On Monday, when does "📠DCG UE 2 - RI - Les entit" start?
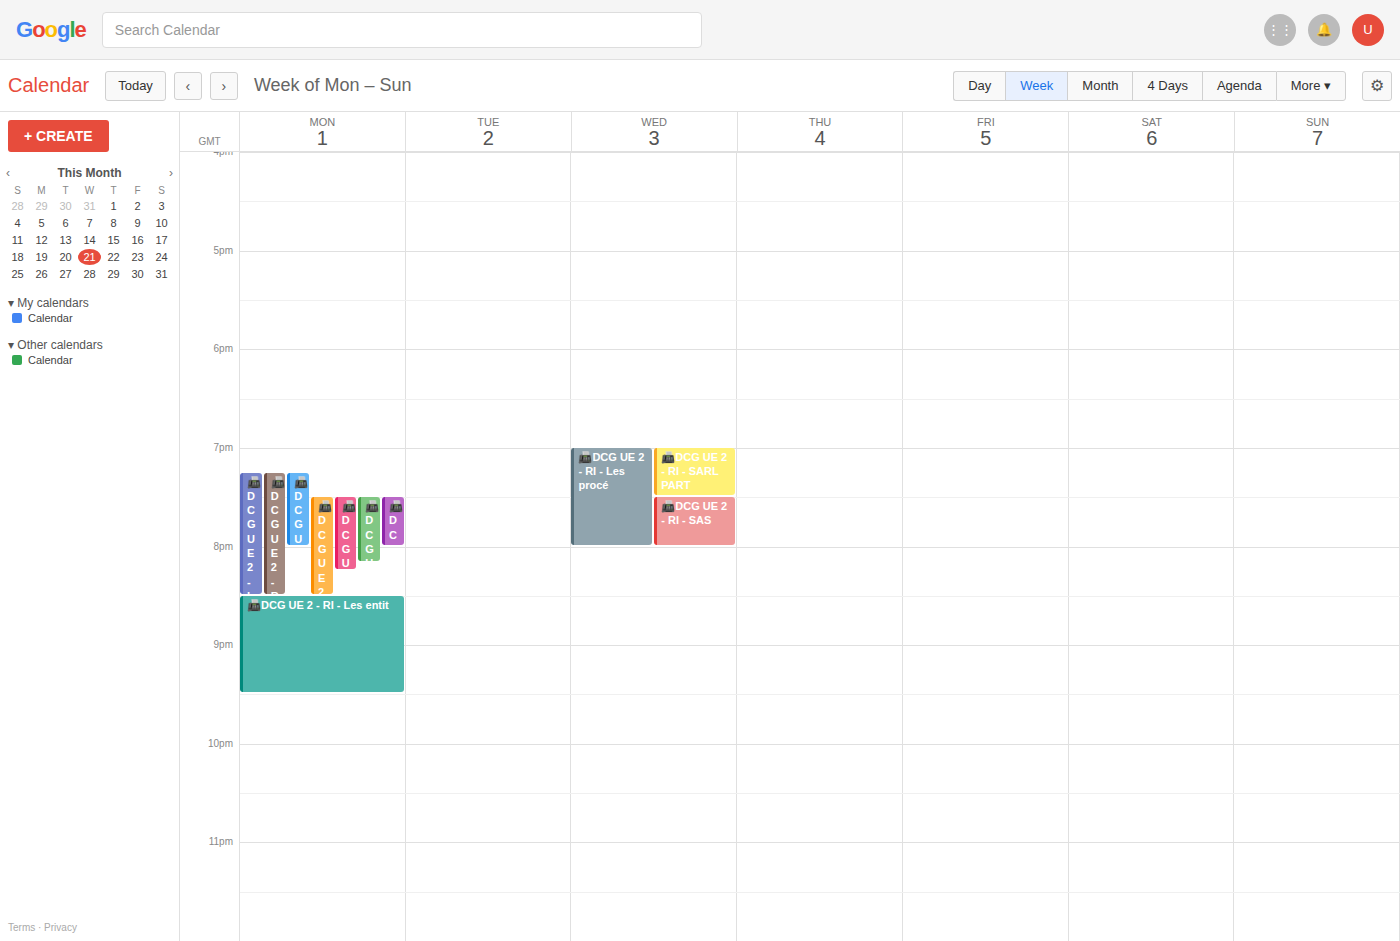
8:30 PM